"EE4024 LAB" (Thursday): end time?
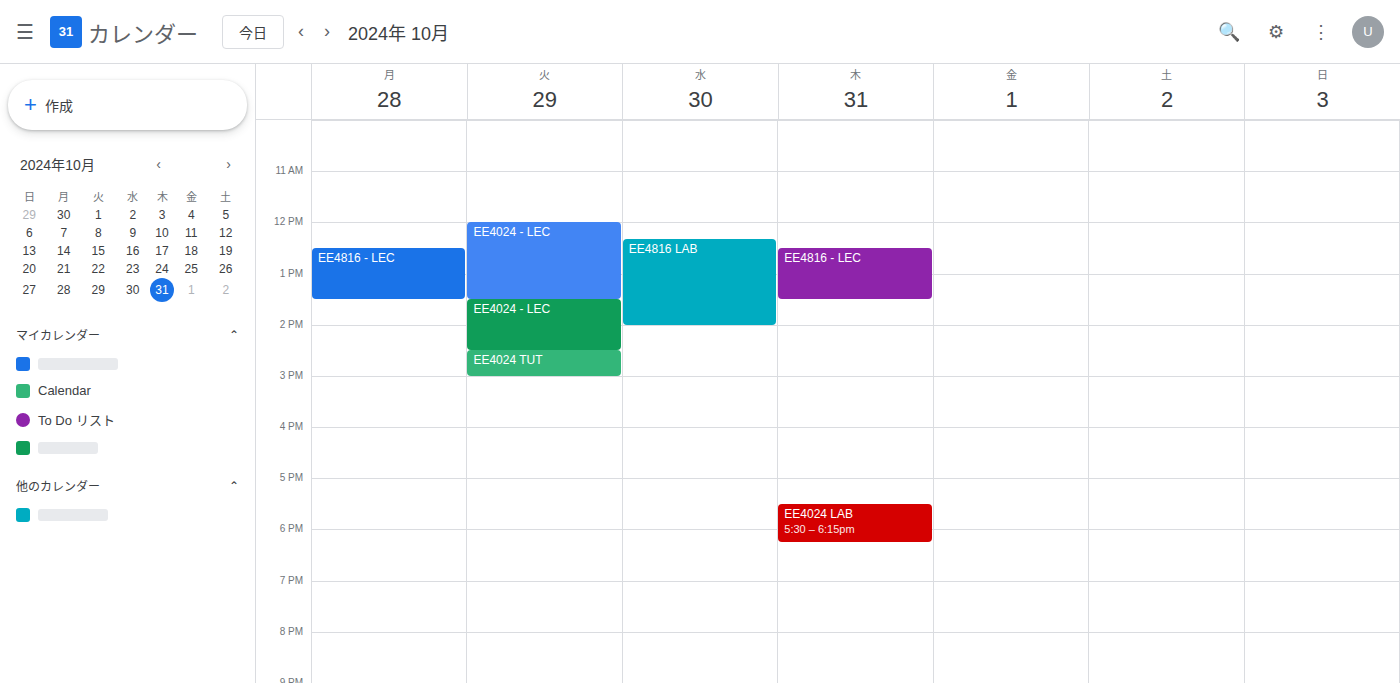
18:15